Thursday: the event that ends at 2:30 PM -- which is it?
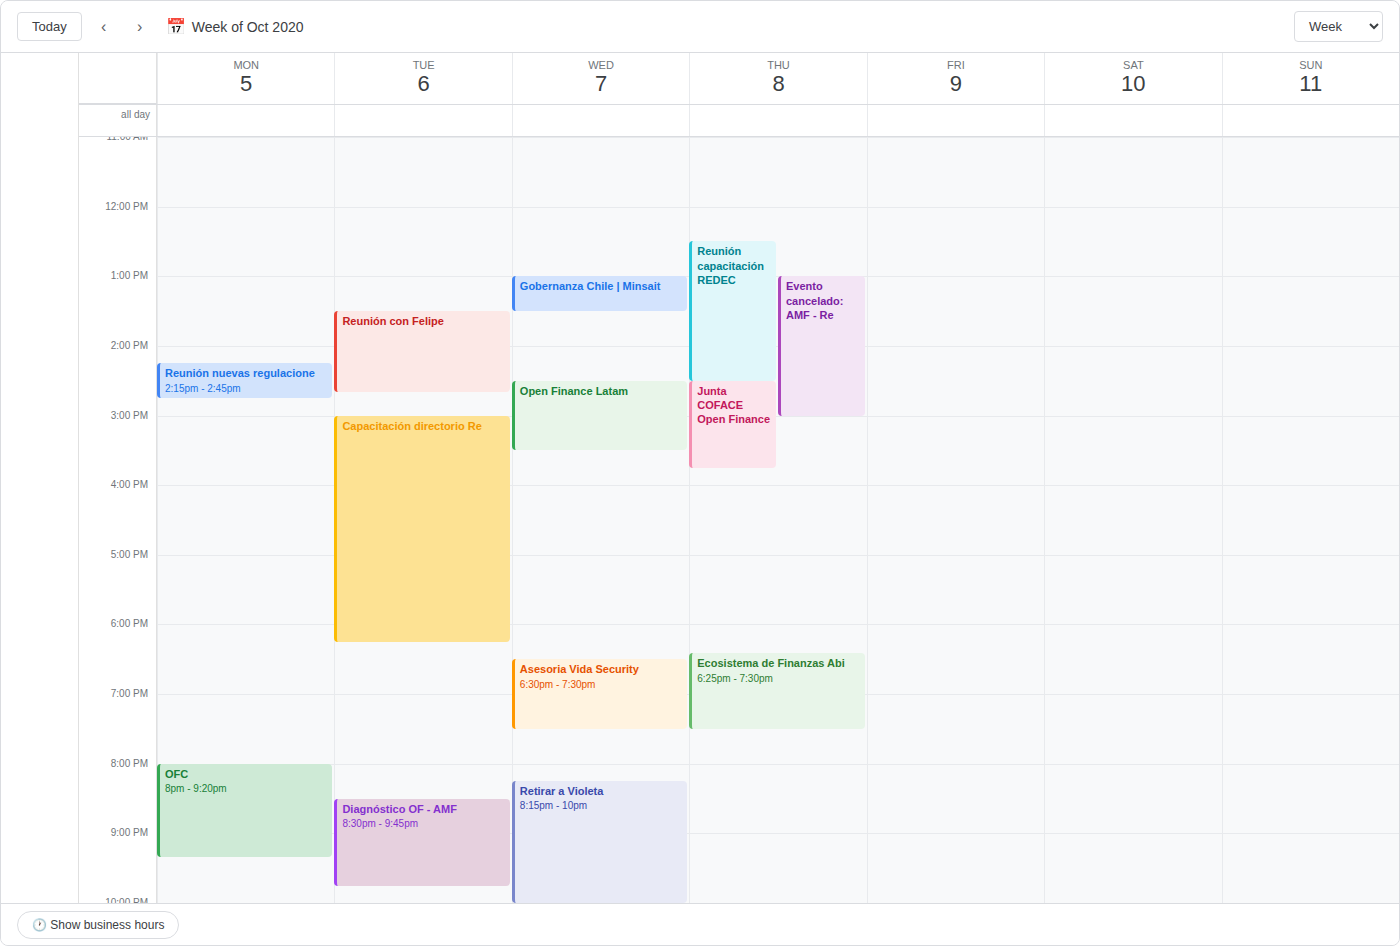
"Reunión capacitación REDEC"